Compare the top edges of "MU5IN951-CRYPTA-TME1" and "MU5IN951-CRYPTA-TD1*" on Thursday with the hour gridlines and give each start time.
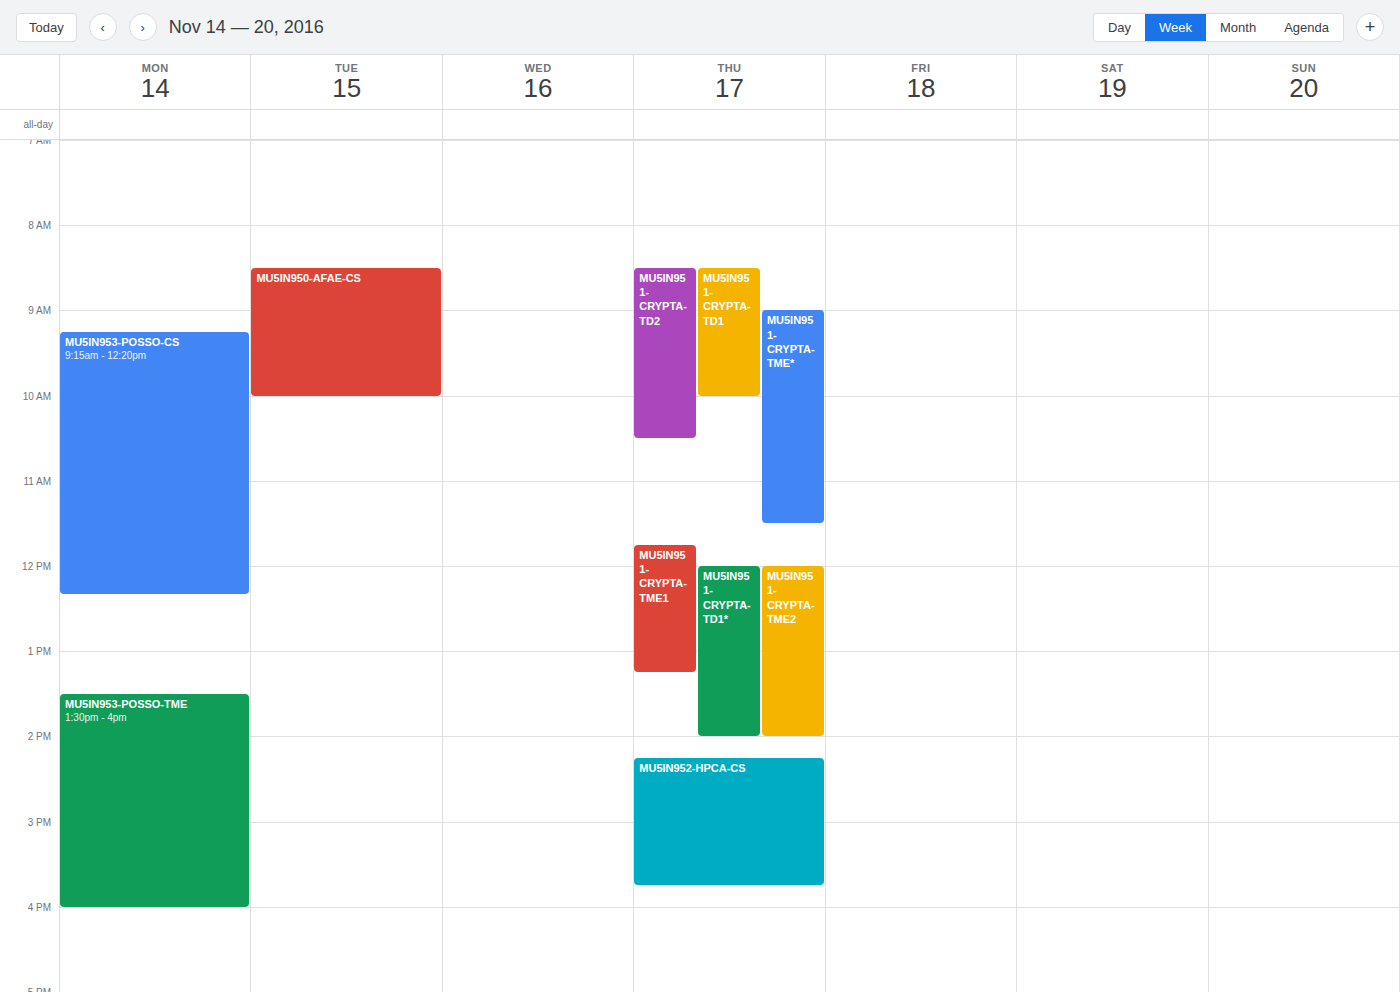
"MU5IN951-CRYPTA-TME1": 11:45 AM, neither: three quarters of the way from the 11 AM line to the 12 PM line. "MU5IN951-CRYPTA-TD1*": 12:00 PM, exactly on the 12 PM line.